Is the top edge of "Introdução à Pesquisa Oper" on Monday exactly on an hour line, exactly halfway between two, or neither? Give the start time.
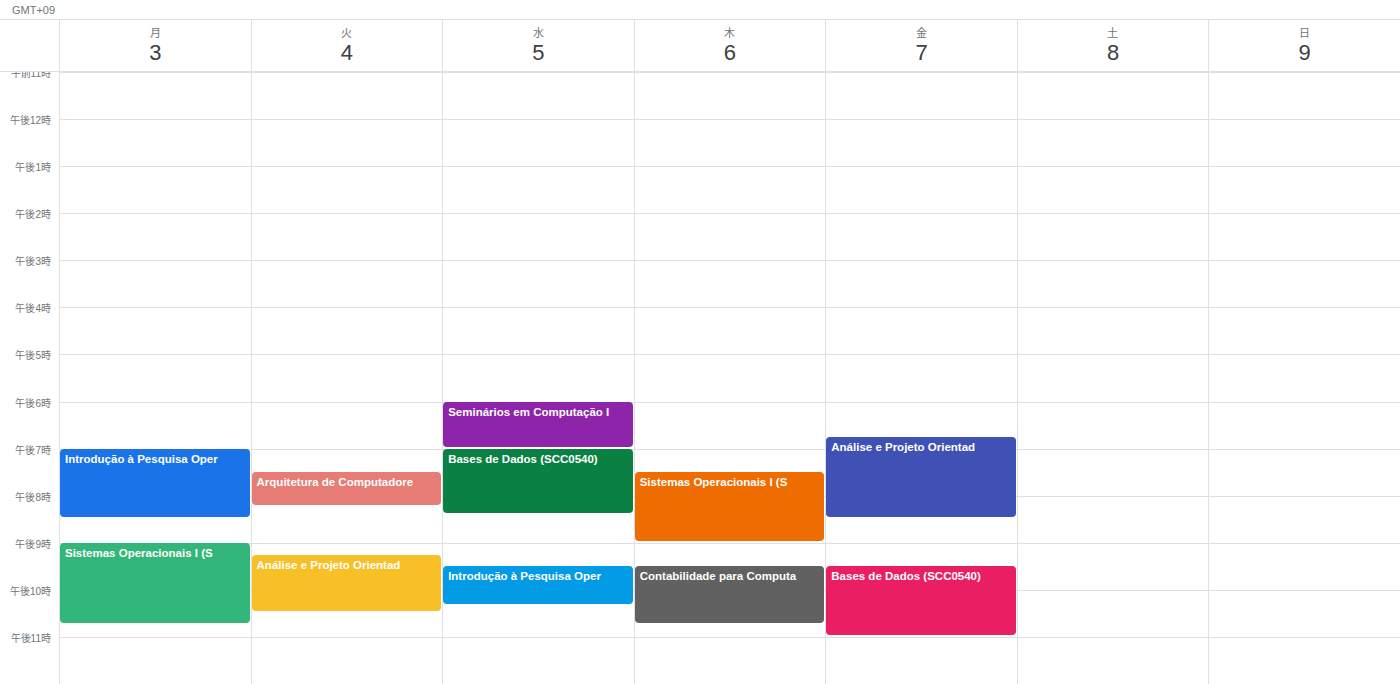
7:00 PM -- exactly on the 7 PM line.